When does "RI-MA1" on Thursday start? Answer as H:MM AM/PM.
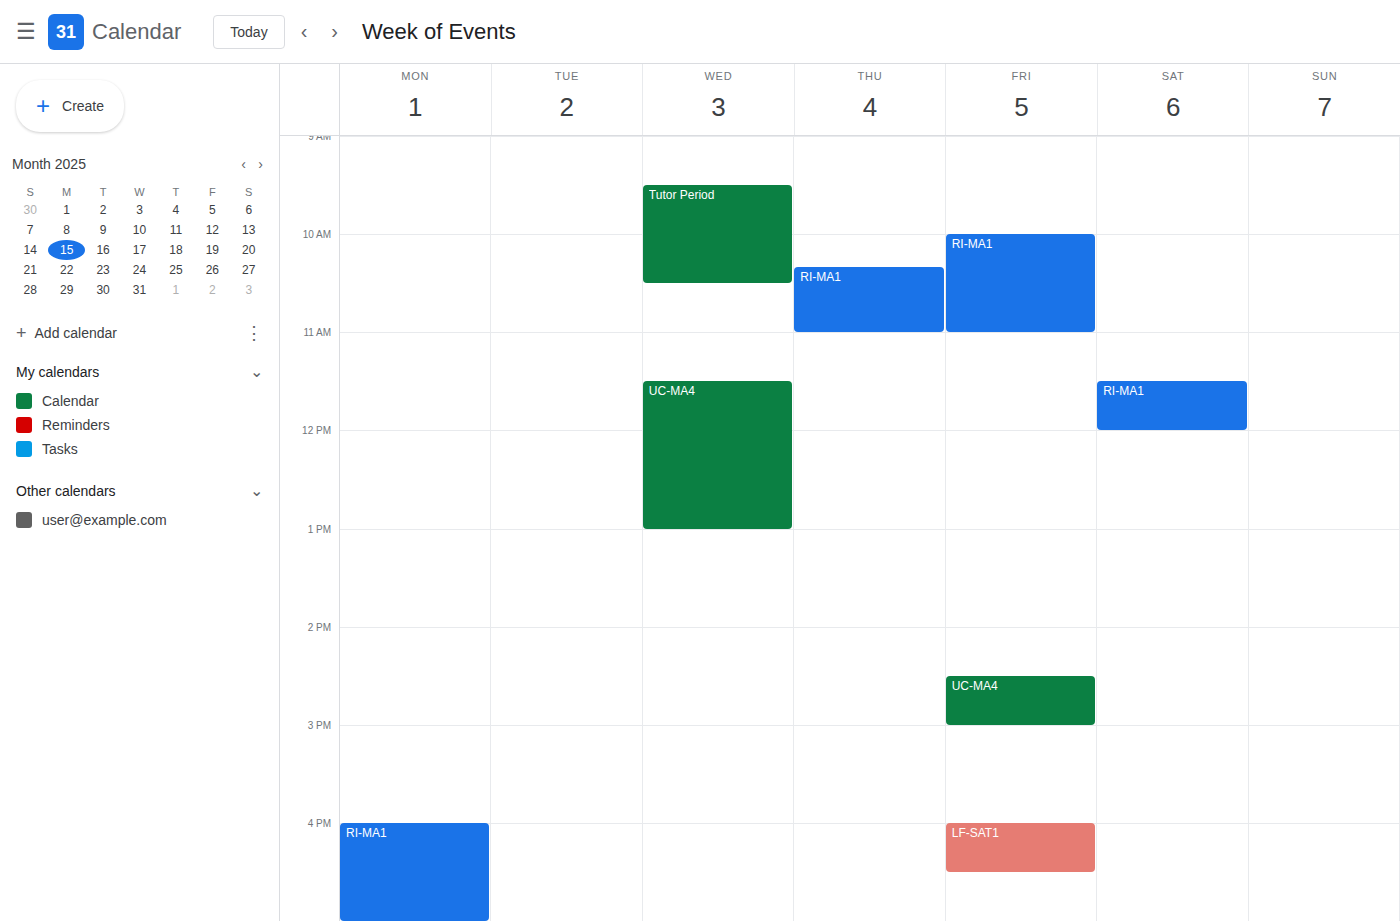
10:20 AM